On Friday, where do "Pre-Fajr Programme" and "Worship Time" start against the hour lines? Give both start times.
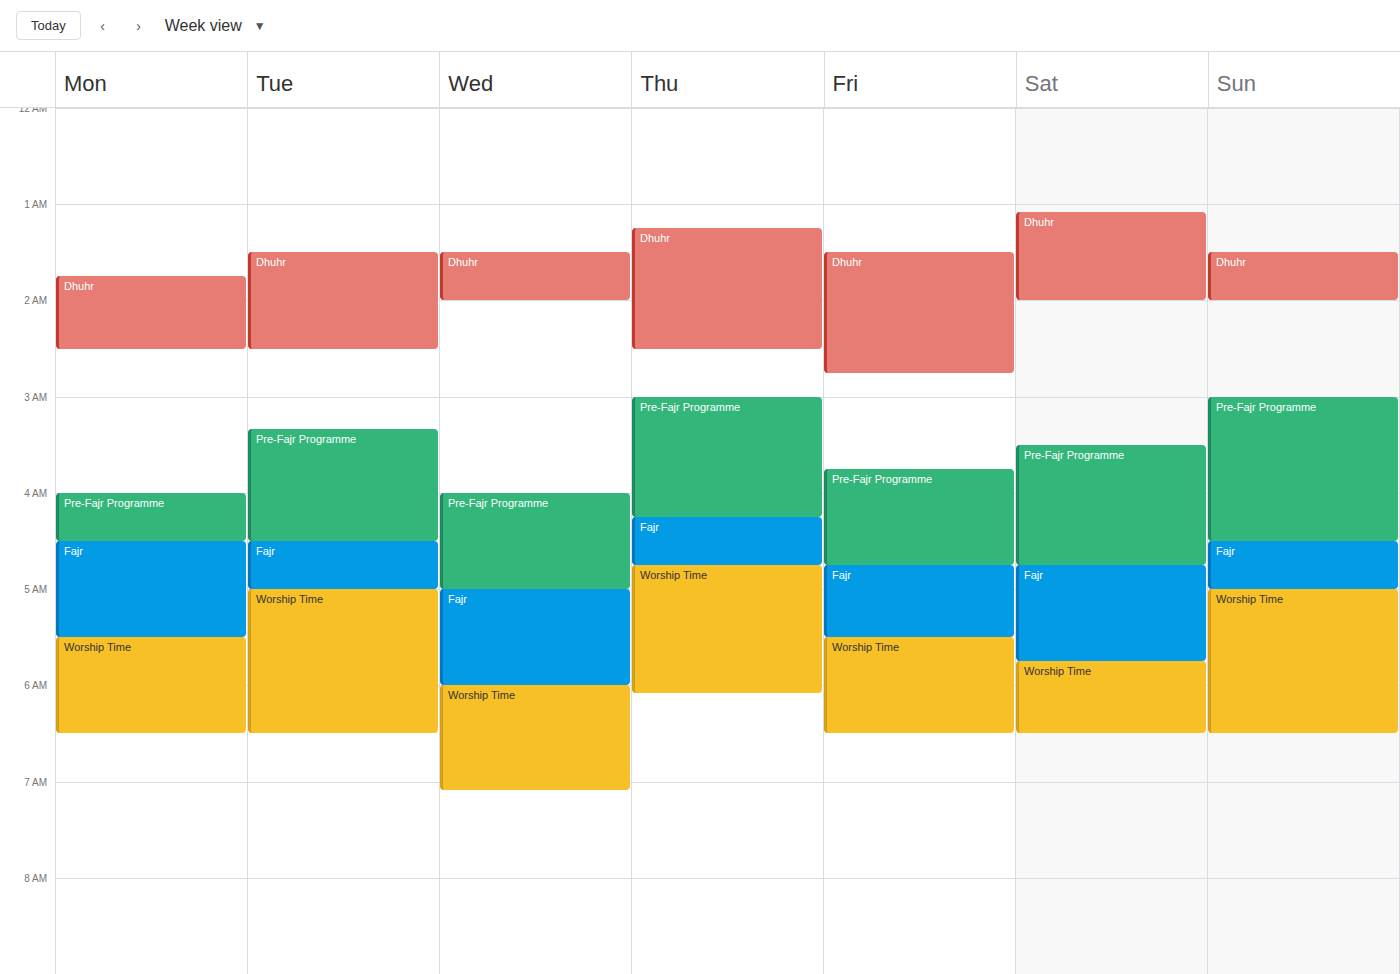
"Pre-Fajr Programme": 3:45 AM, neither: three quarters of the way from the 3 AM line to the 4 AM line. "Worship Time": 5:30 AM, halfway between the 5 AM and 6 AM lines.